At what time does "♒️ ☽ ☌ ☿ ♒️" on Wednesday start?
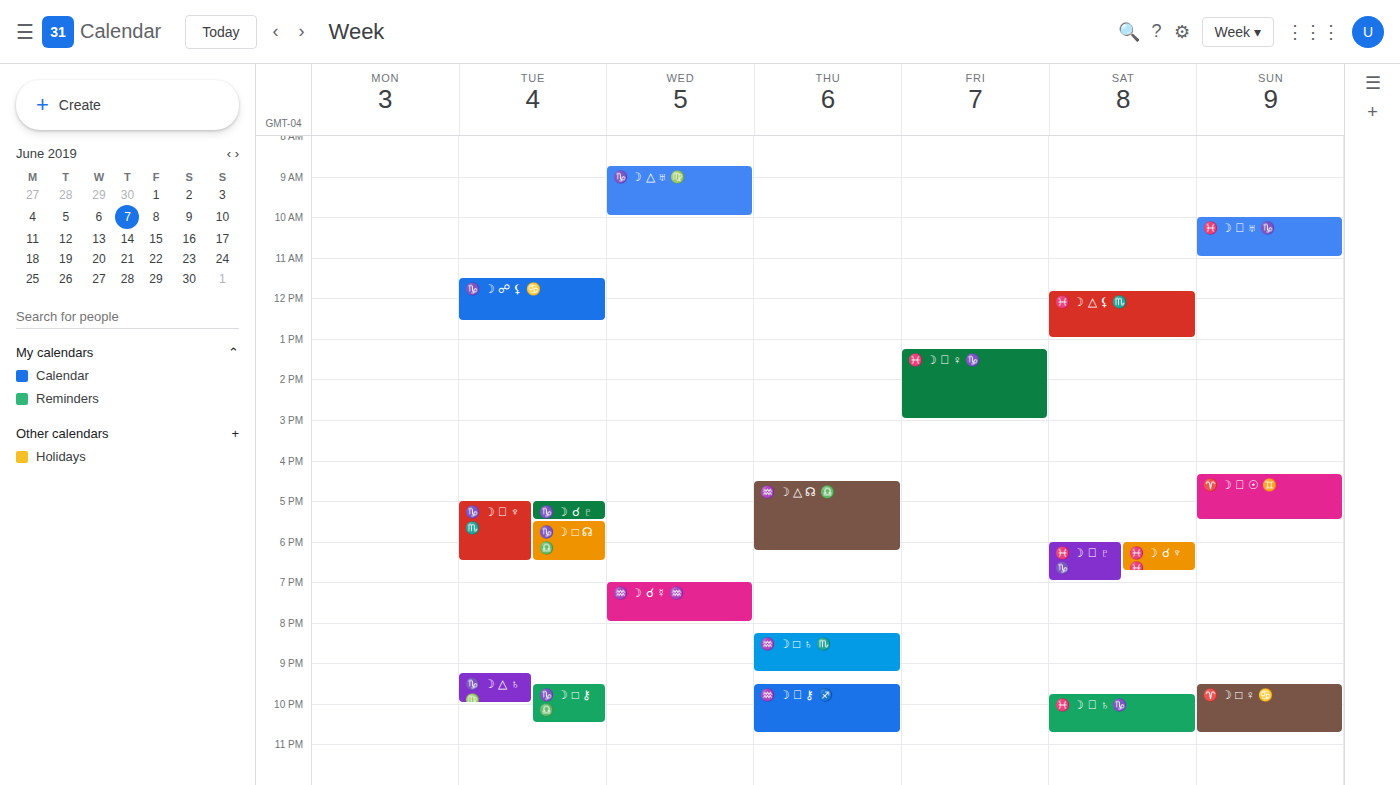
7:00 PM